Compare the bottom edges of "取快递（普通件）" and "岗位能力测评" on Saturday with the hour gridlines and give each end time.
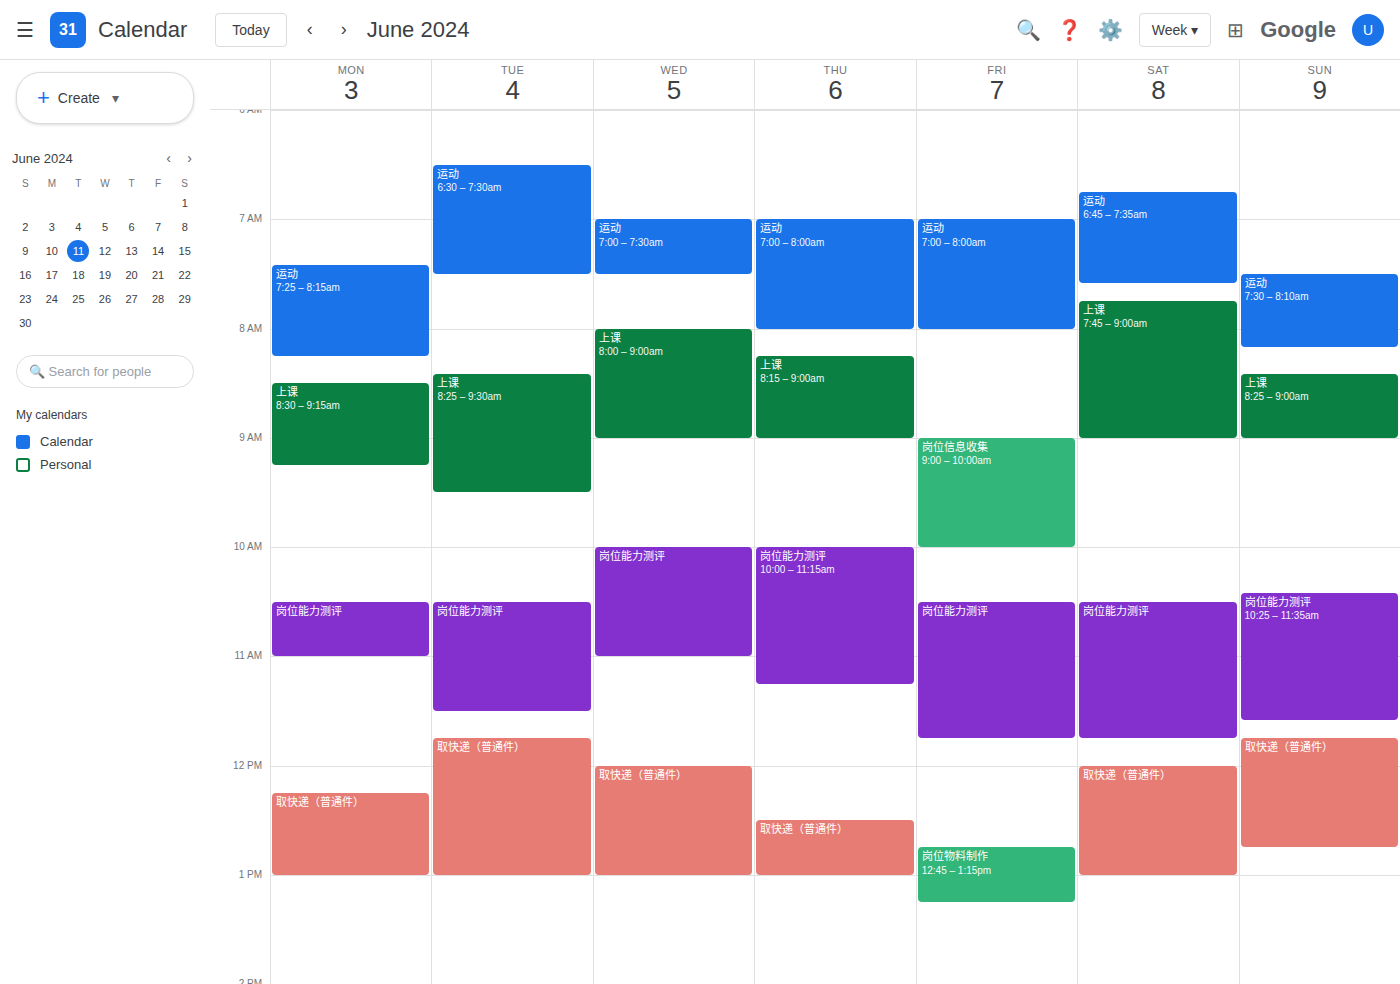
"取快递（普通件）": 1:00 PM, exactly on the 1 PM line. "岗位能力测评": 11:45 AM, neither: three quarters of the way from the 11 AM line to the 12 PM line.